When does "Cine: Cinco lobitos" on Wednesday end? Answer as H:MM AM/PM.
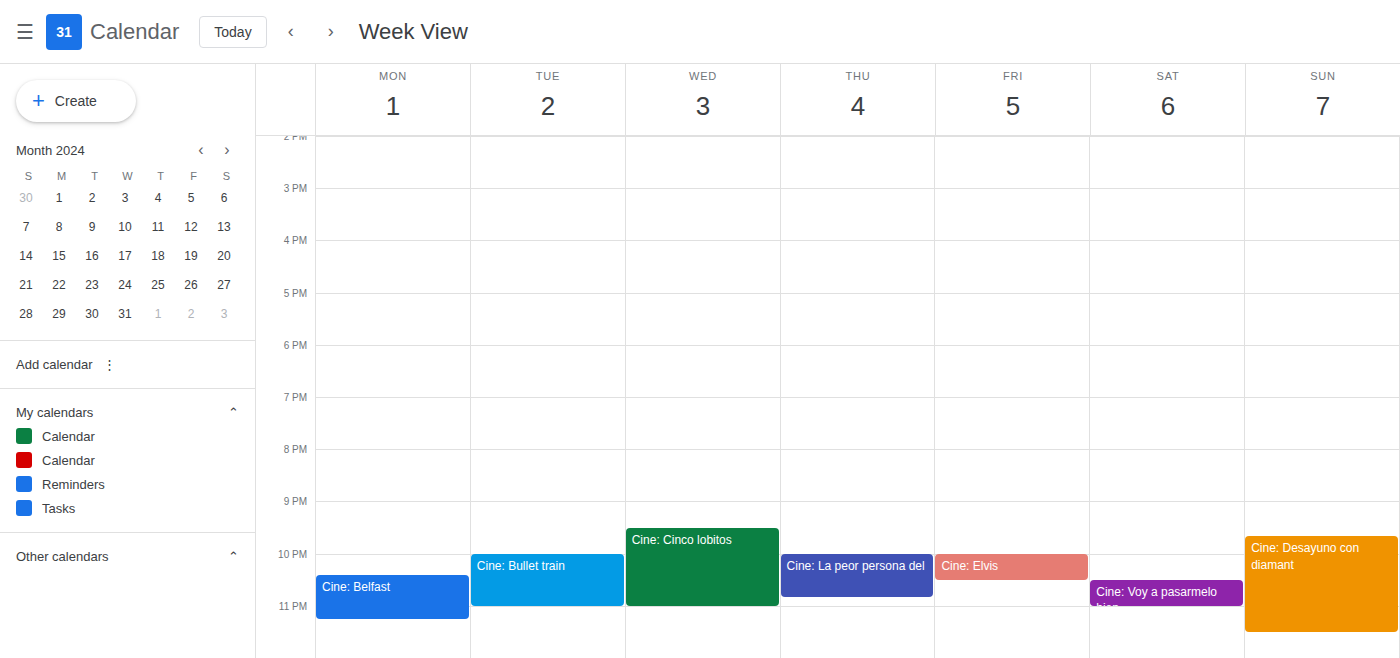
11:00 PM